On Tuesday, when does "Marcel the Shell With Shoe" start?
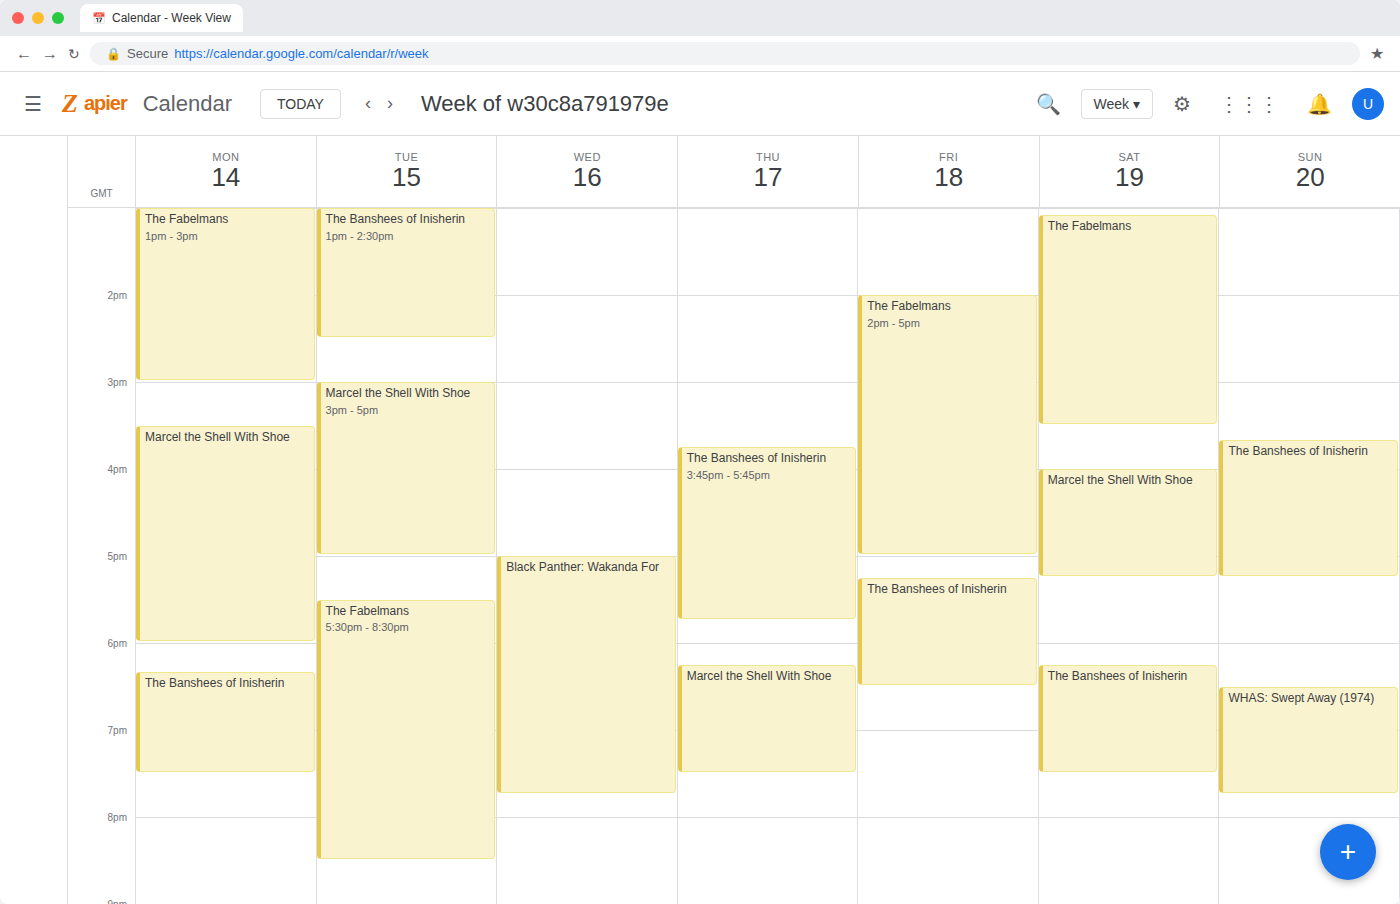
3:00 PM